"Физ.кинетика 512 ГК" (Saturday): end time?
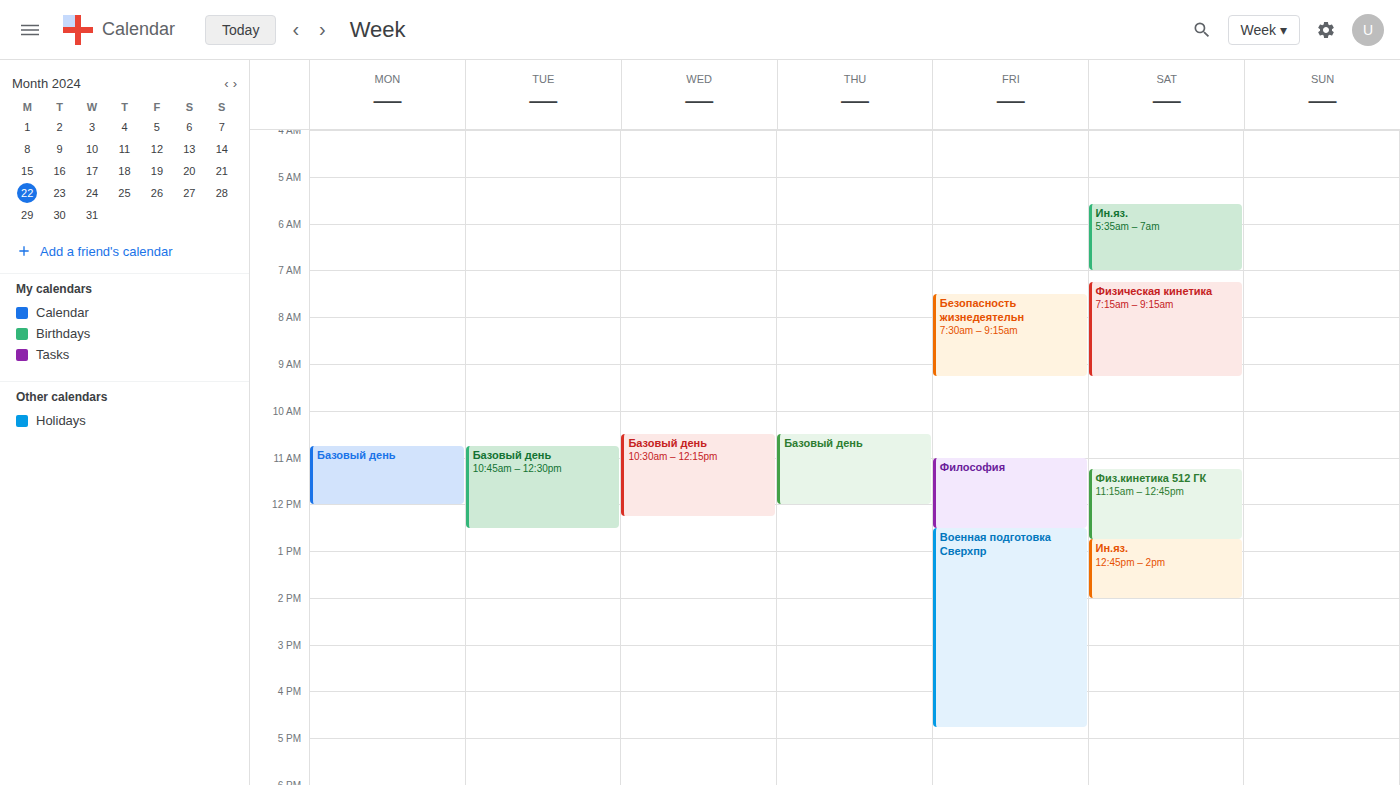
12:45 PM